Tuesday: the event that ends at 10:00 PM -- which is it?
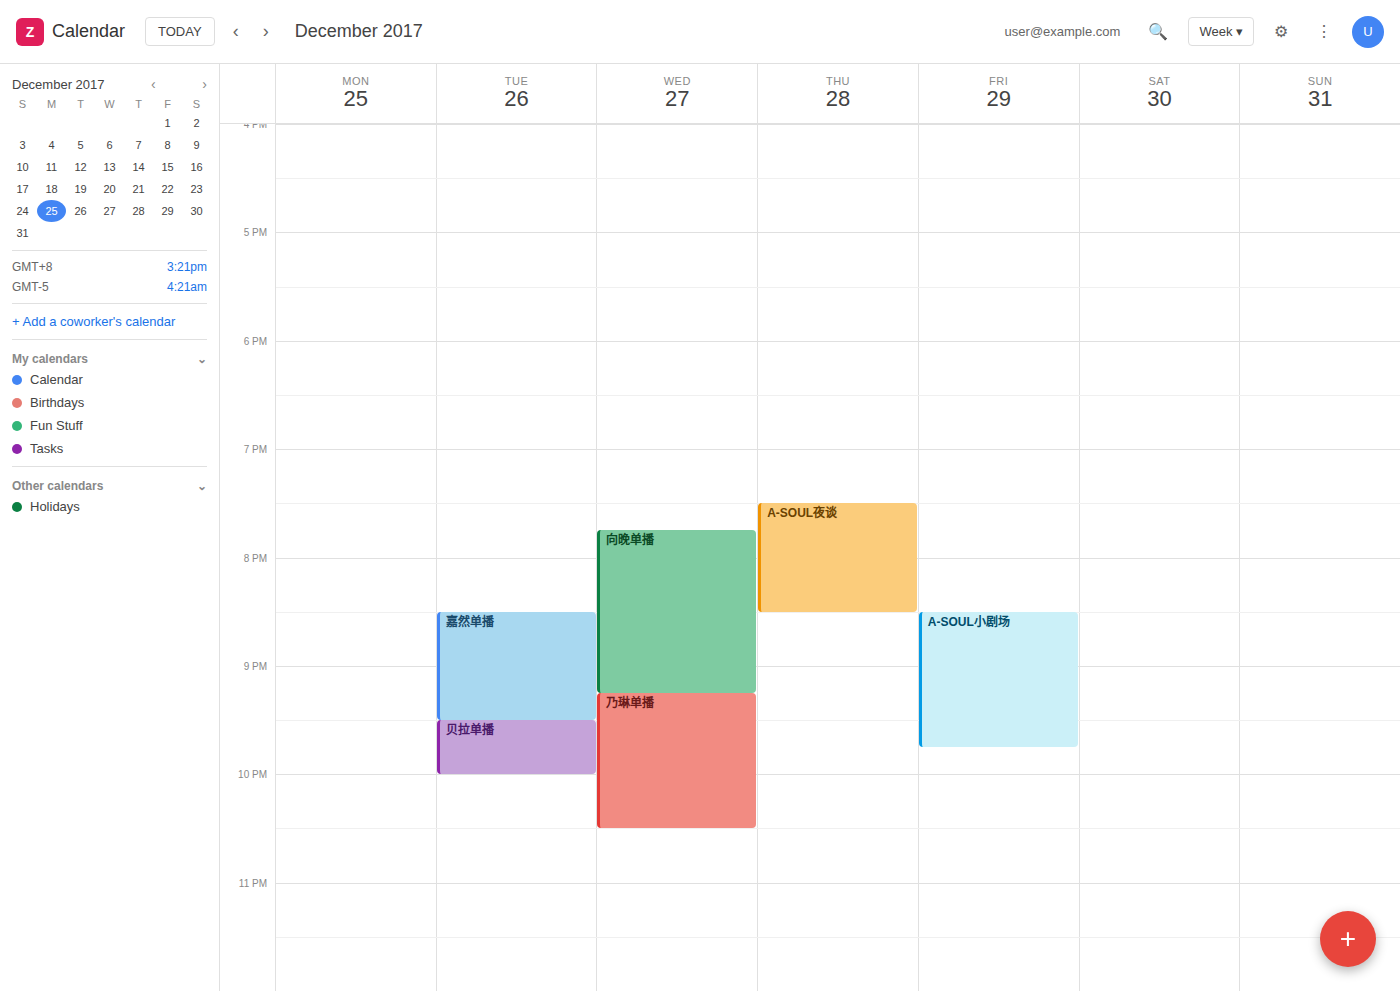
"贝拉单播"